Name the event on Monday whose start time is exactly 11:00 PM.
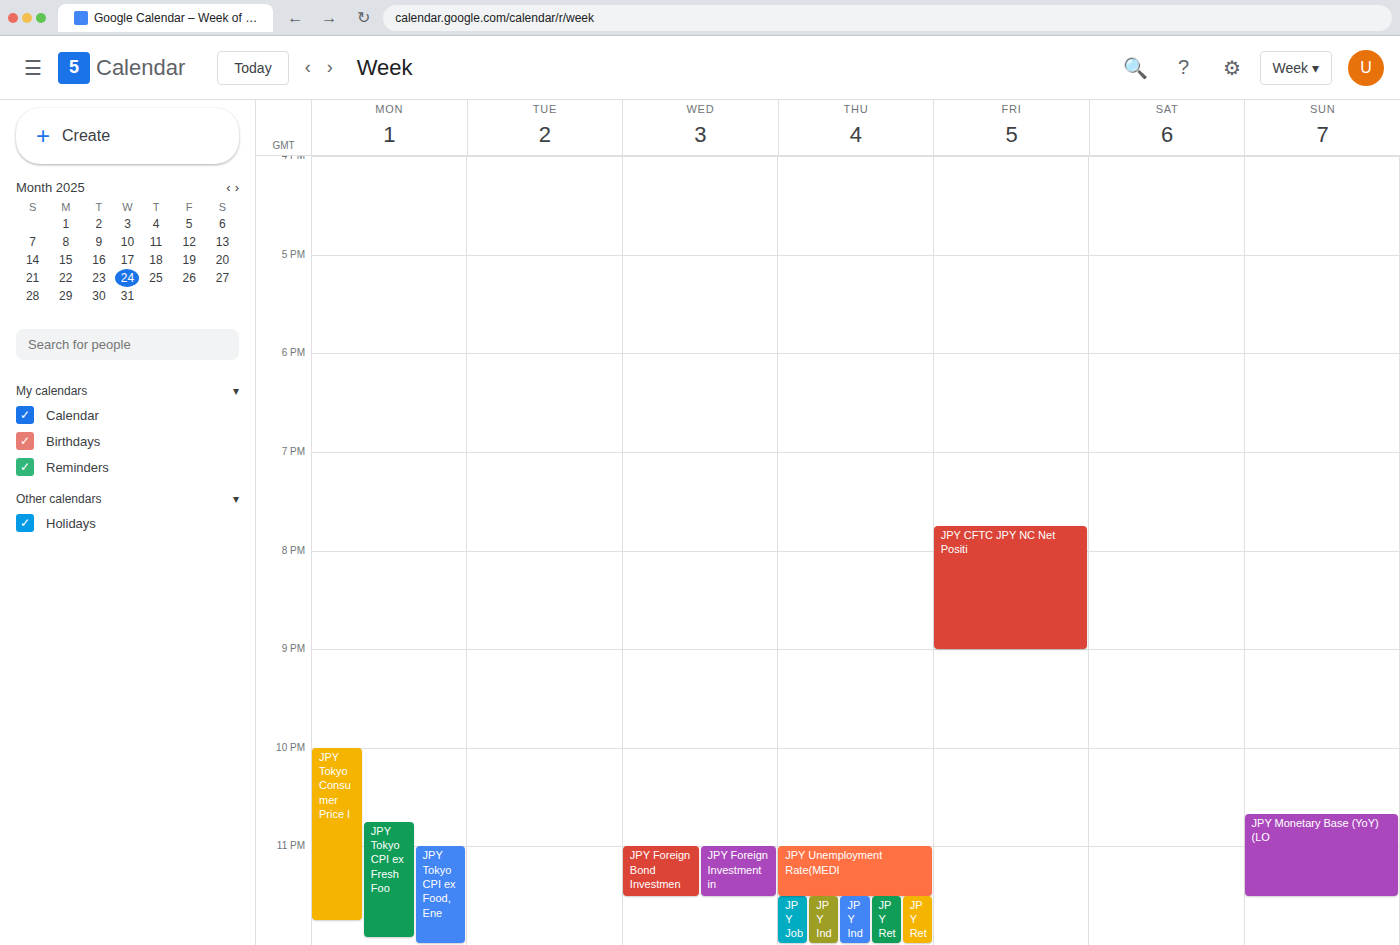
"JPY Tokyo CPI ex Food, Ene"